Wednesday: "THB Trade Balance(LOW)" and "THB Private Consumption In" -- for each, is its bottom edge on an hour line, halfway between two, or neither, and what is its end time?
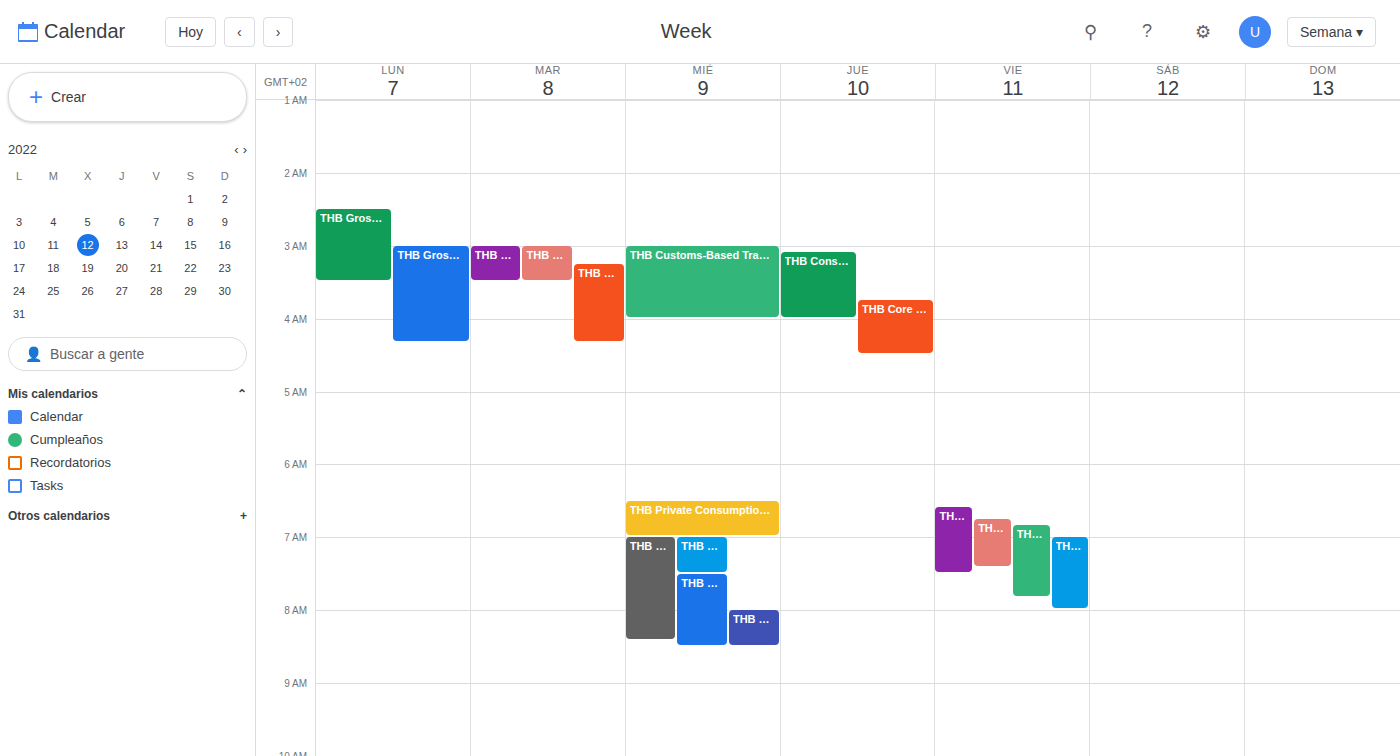
"THB Trade Balance(LOW)": 8:30 AM, halfway between the 8 AM and 9 AM lines. "THB Private Consumption In": 7:00 AM, exactly on the 7 AM line.